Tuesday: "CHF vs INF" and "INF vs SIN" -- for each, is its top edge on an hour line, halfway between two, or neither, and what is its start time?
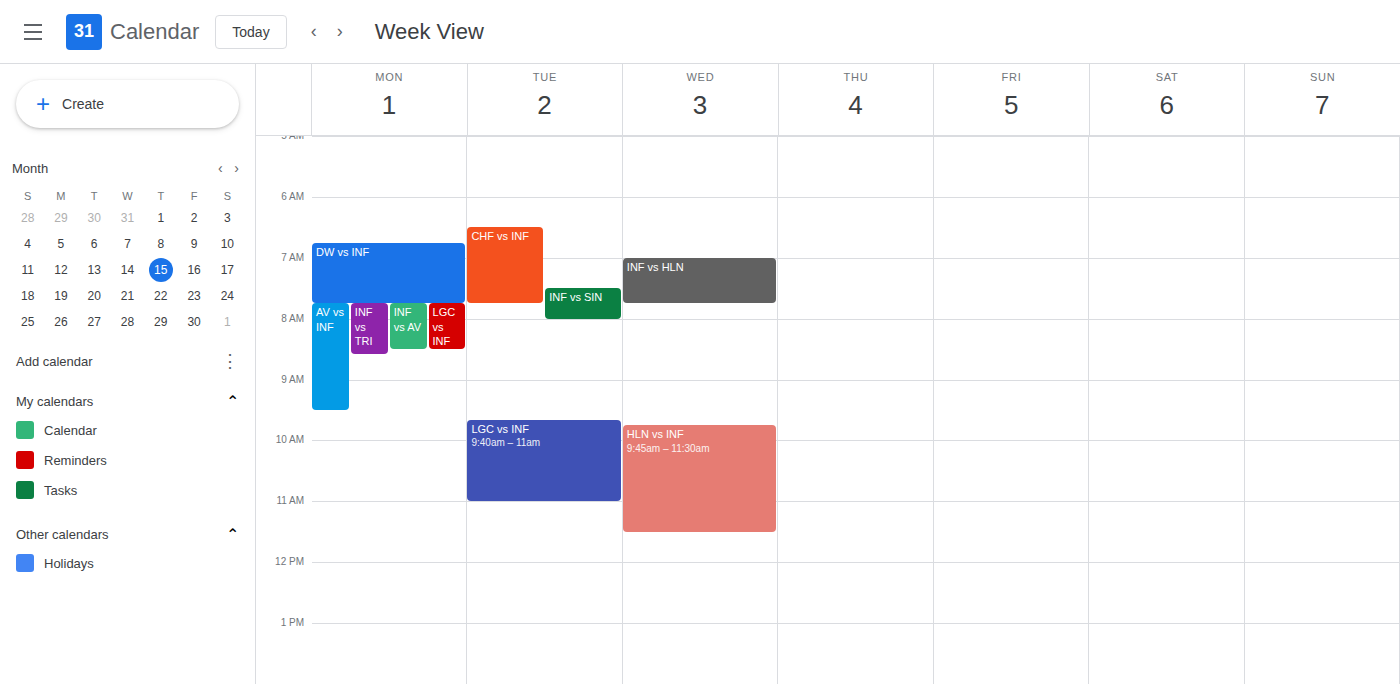
"CHF vs INF": 6:30 AM, halfway between the 6 AM and 7 AM lines. "INF vs SIN": 7:30 AM, halfway between the 7 AM and 8 AM lines.